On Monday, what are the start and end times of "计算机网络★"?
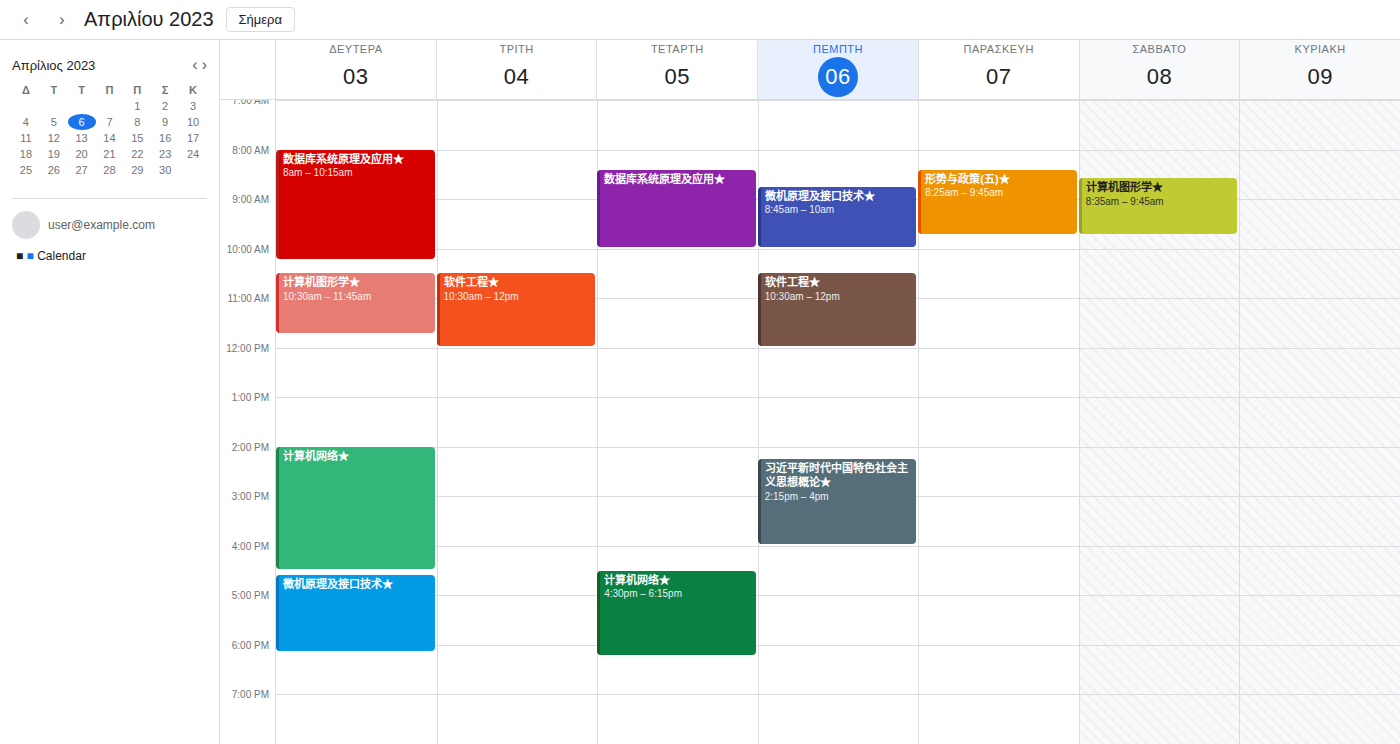
2:00 PM to 4:30 PM